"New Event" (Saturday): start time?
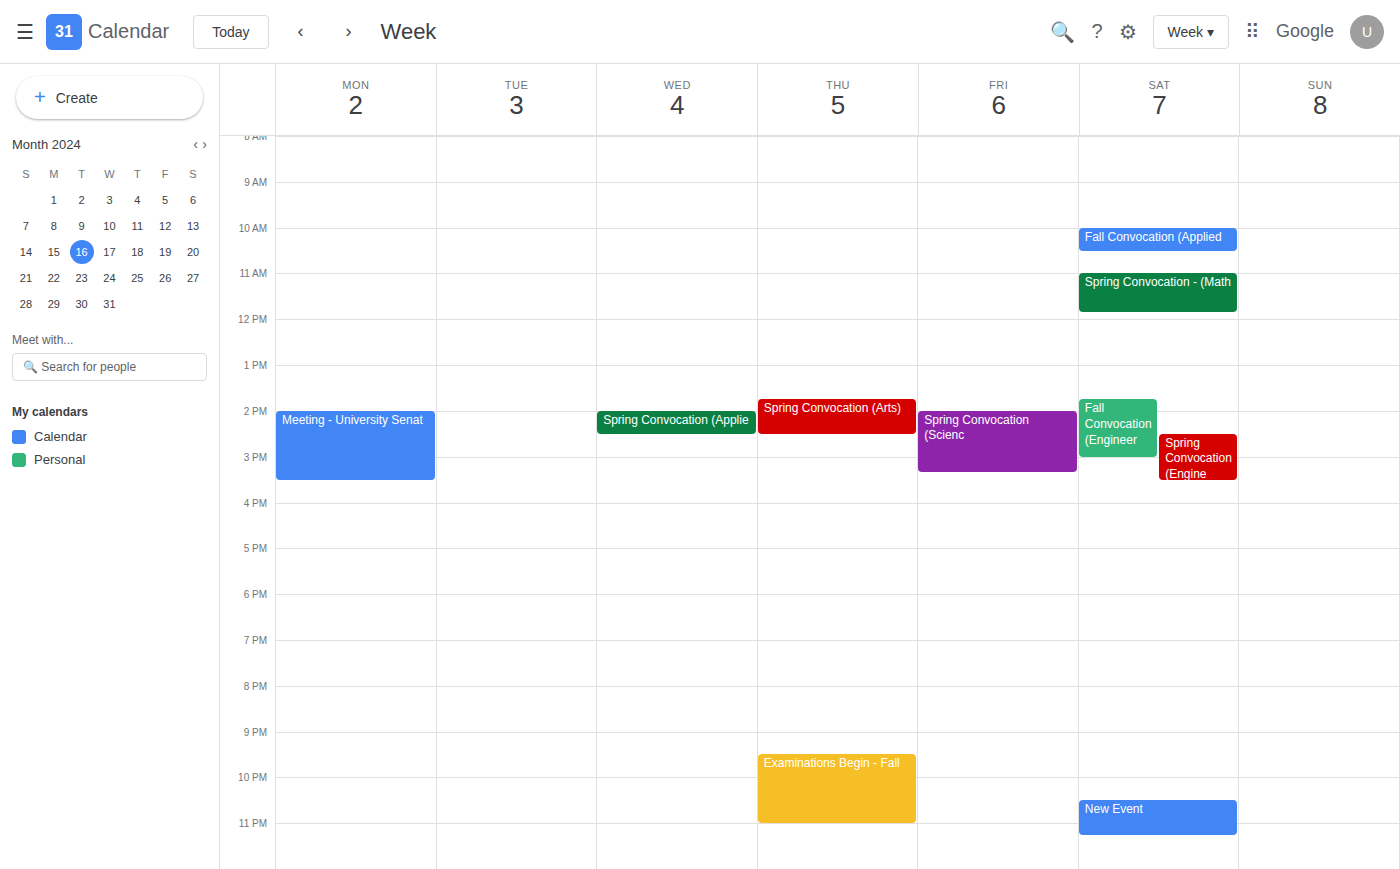
10:30 PM